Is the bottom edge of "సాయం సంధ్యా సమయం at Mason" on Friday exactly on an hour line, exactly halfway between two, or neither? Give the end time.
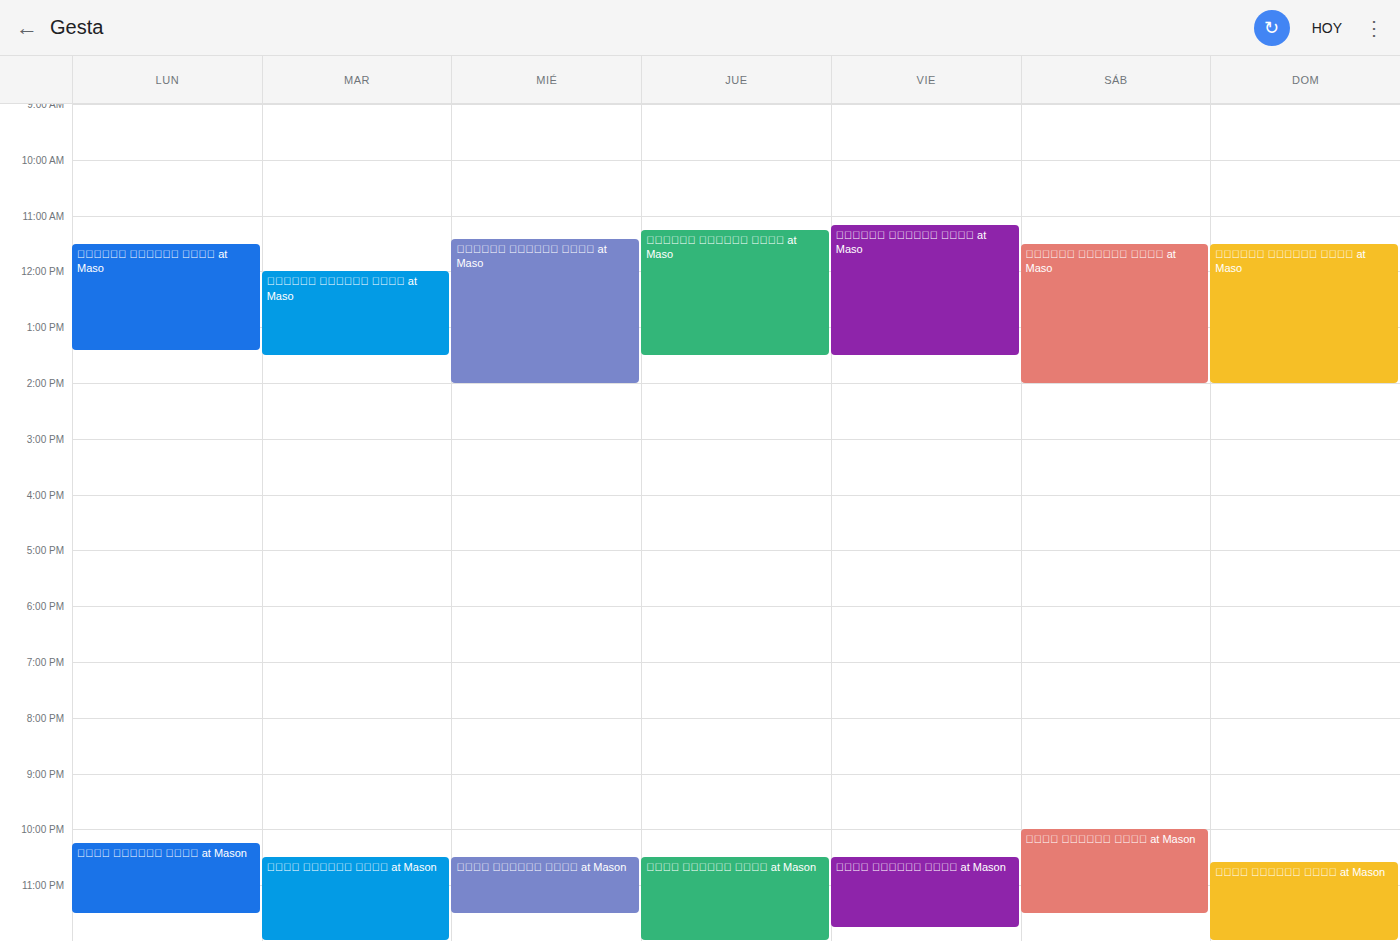
11:45 PM -- neither: three quarters of the way from the 11 PM line to the 12 AM line.